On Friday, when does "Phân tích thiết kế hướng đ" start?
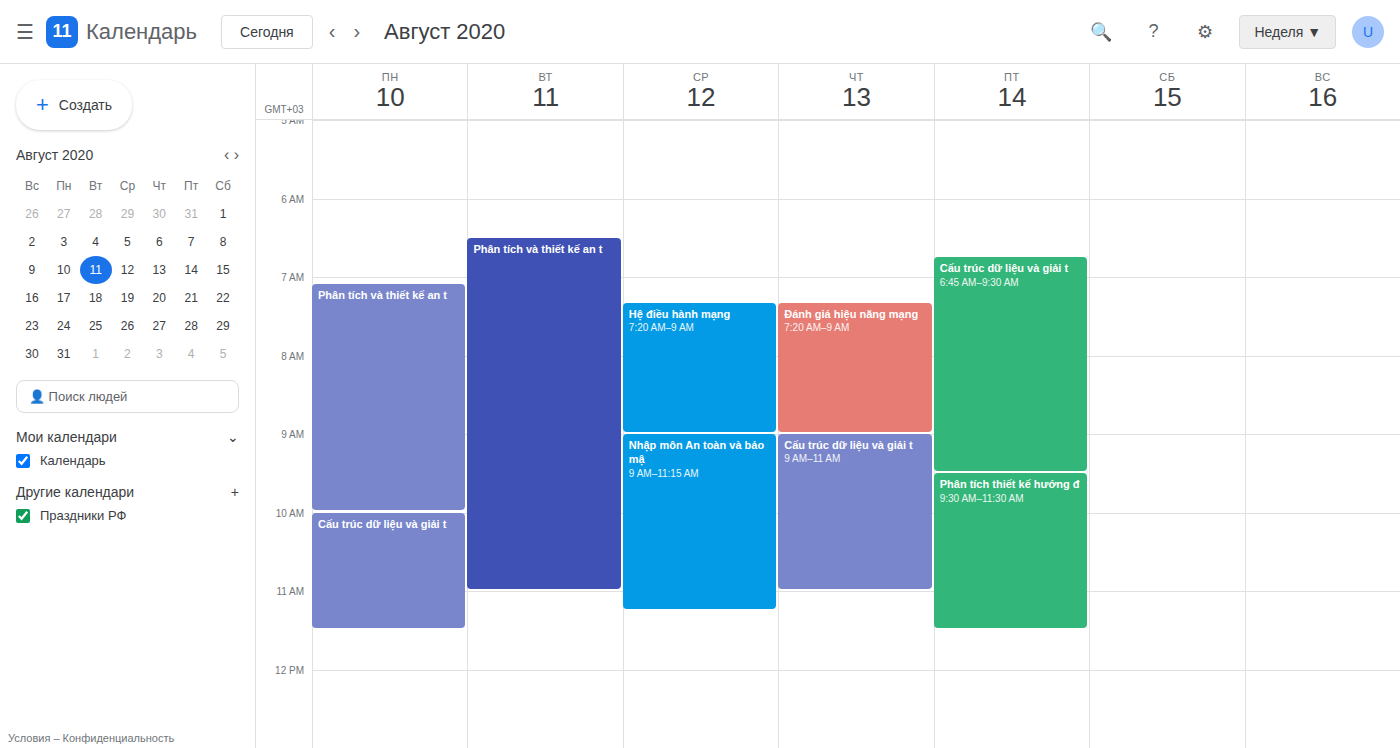
9:30 AM